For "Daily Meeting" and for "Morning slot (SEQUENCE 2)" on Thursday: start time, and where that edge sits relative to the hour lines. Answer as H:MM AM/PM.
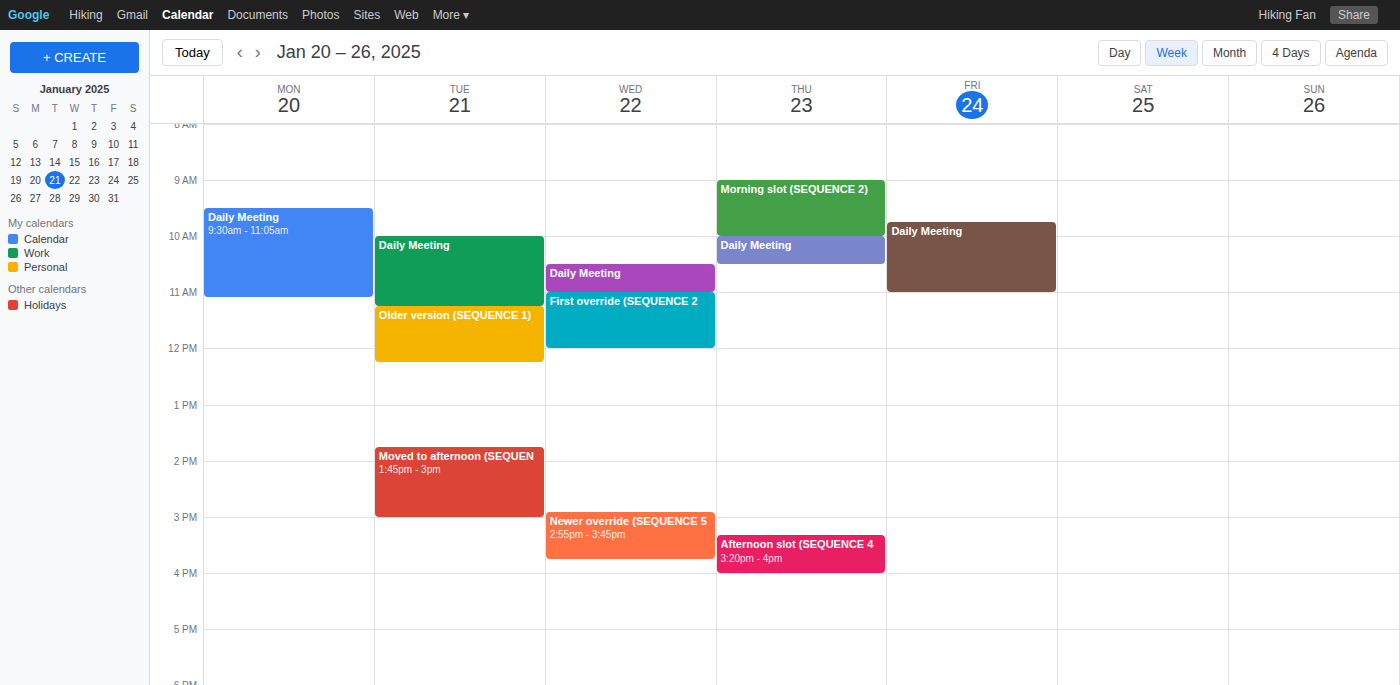
"Daily Meeting": 10:00 AM, exactly on the 10 AM line. "Morning slot (SEQUENCE 2)": 9:00 AM, exactly on the 9 AM line.